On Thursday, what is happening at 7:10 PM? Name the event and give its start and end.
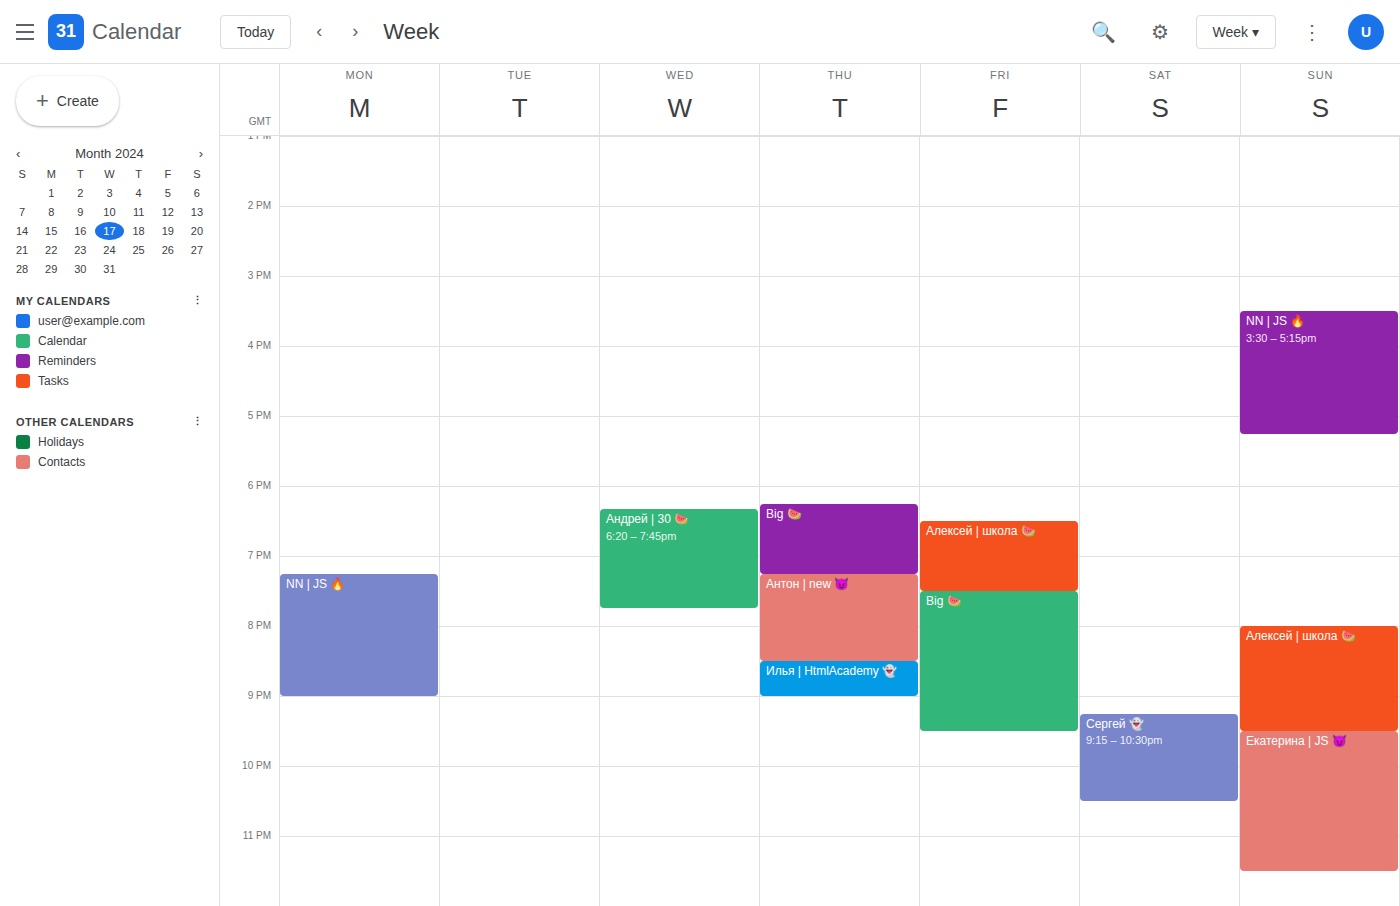
"Big 🍉", 6:15 PM to 7:15 PM